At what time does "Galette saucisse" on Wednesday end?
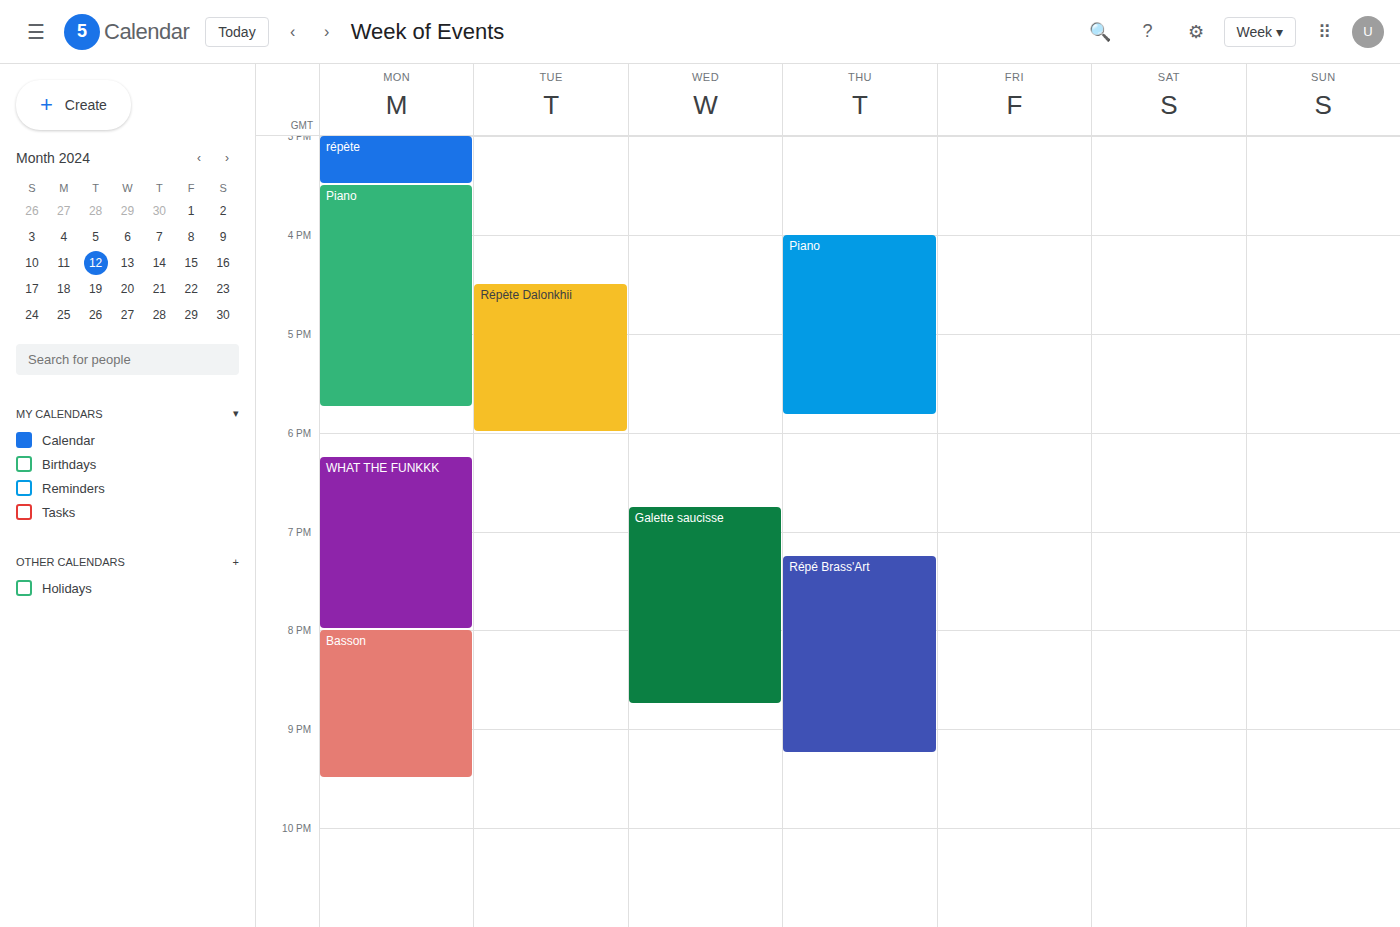
8:45 PM